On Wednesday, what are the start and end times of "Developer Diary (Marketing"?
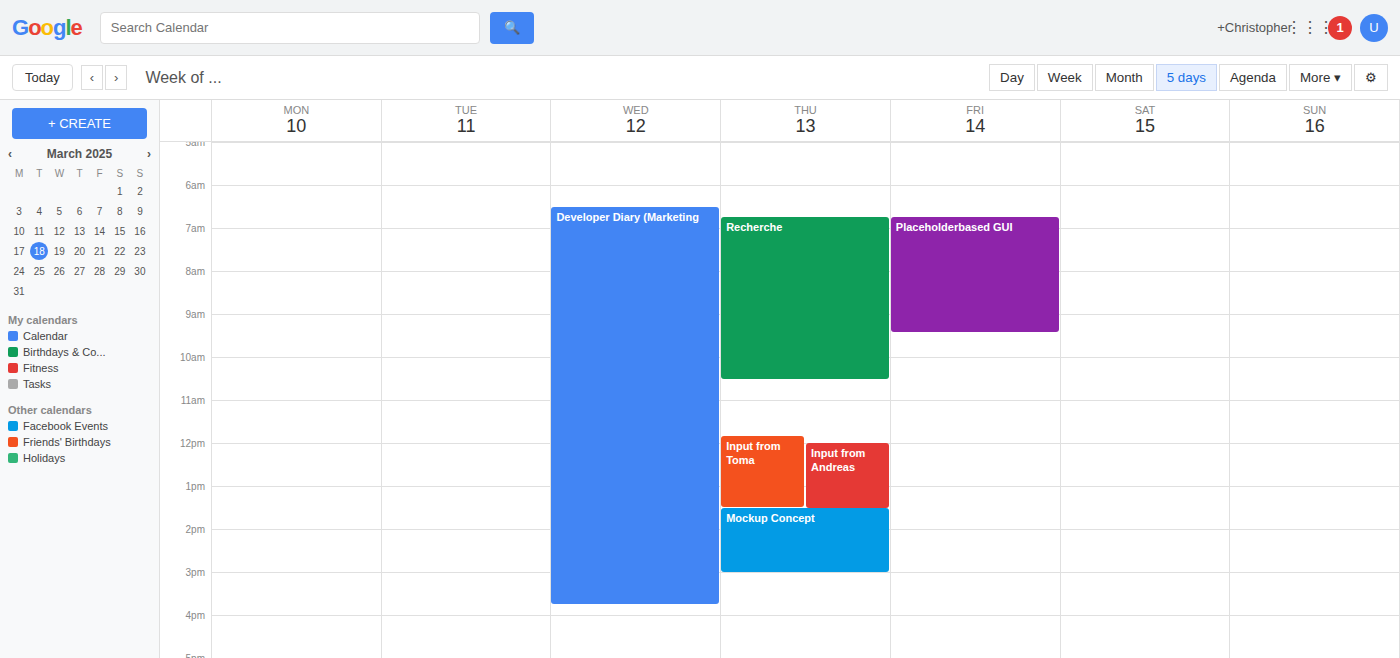
6:30 AM to 3:45 PM